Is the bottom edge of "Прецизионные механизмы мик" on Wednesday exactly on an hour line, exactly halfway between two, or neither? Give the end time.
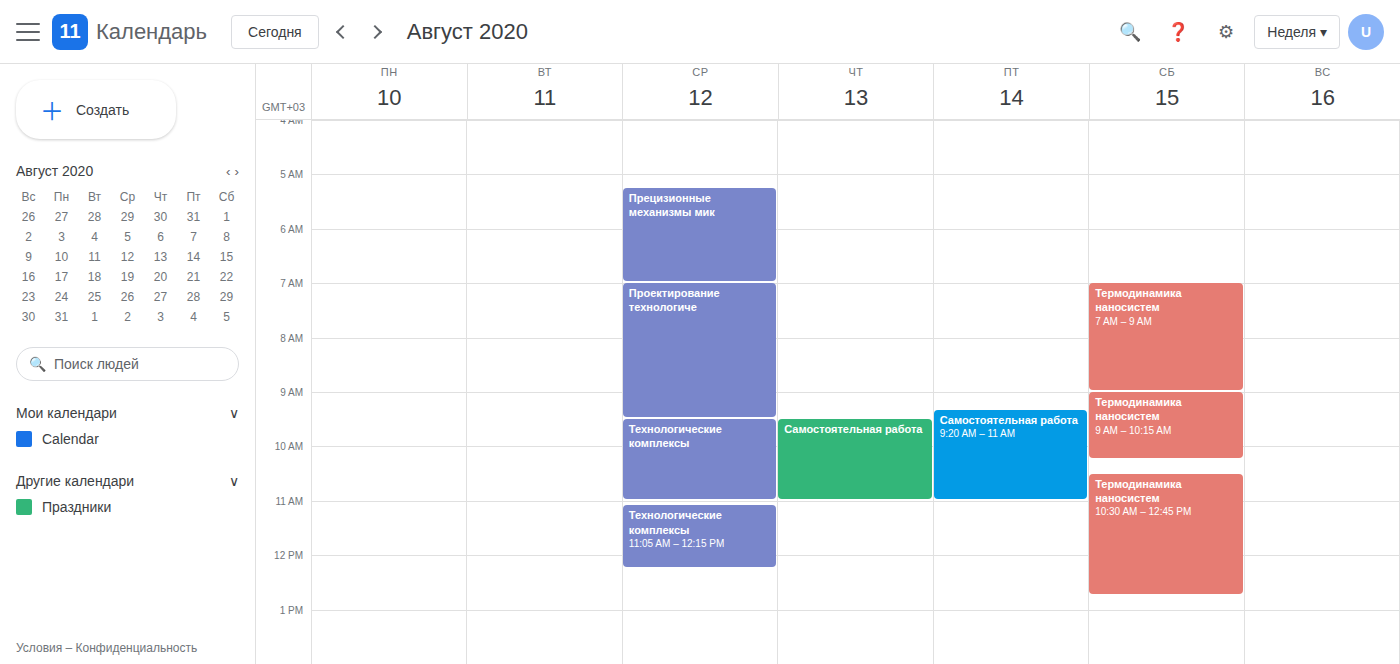
7:00 AM -- exactly on the 7 AM line.